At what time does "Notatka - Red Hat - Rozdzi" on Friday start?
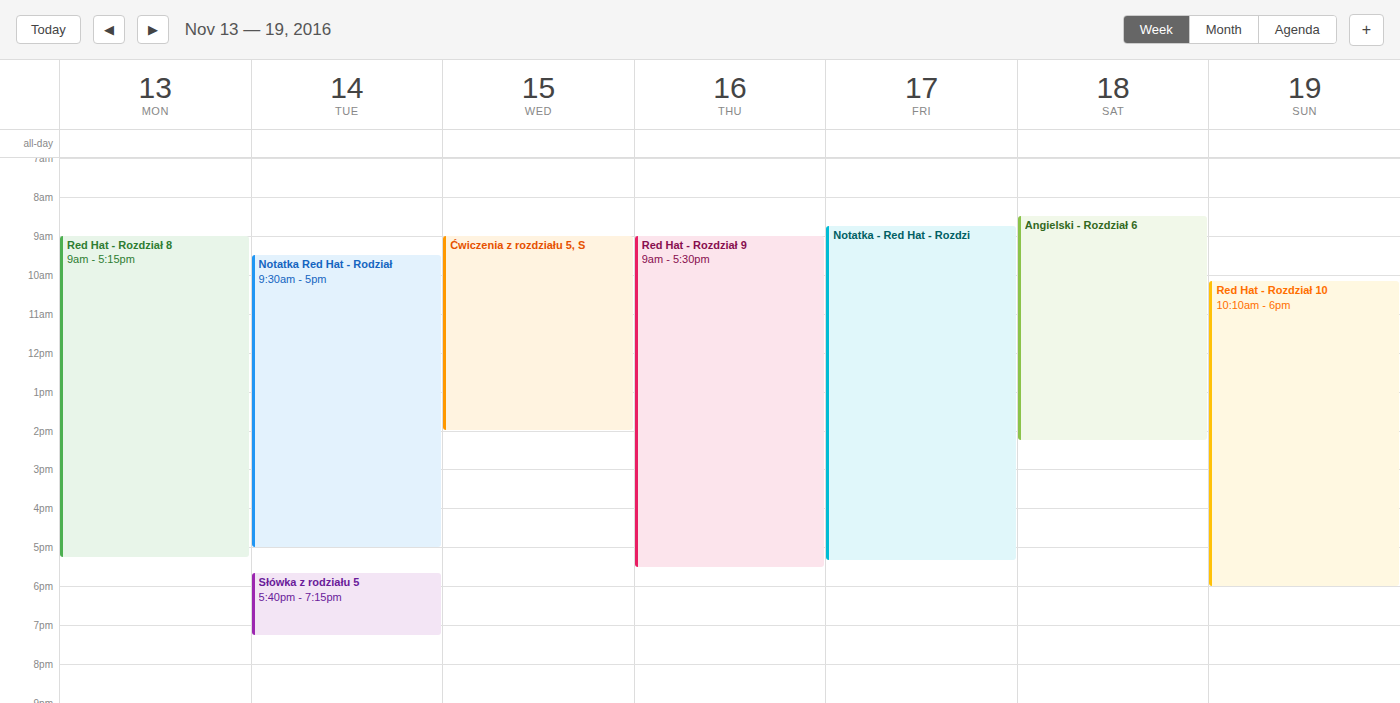
8:45 AM